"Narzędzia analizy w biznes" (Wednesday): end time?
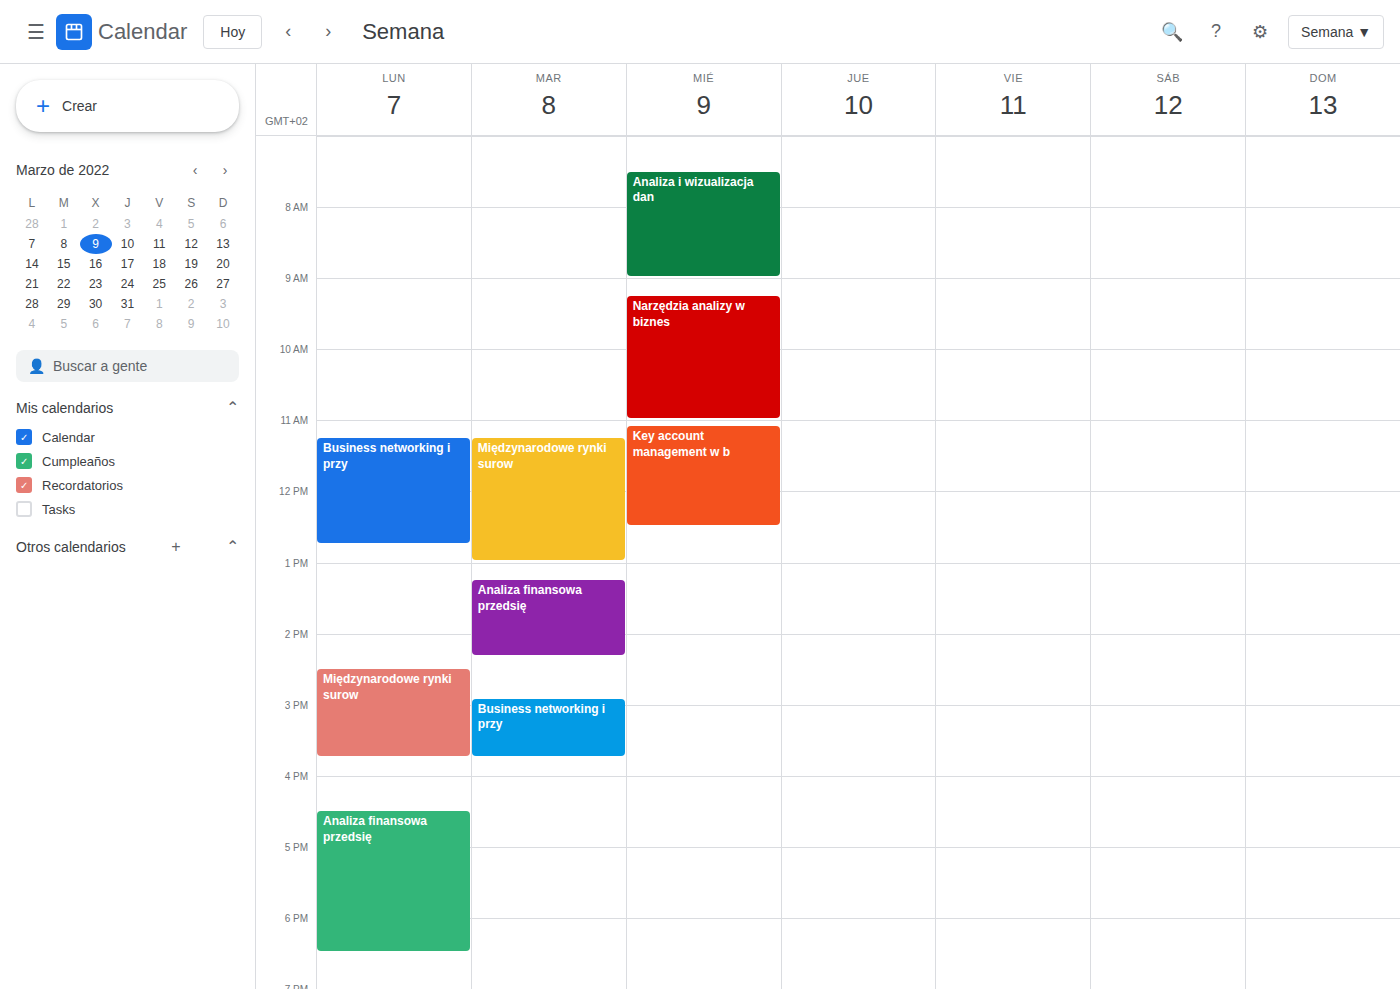
11:00 AM